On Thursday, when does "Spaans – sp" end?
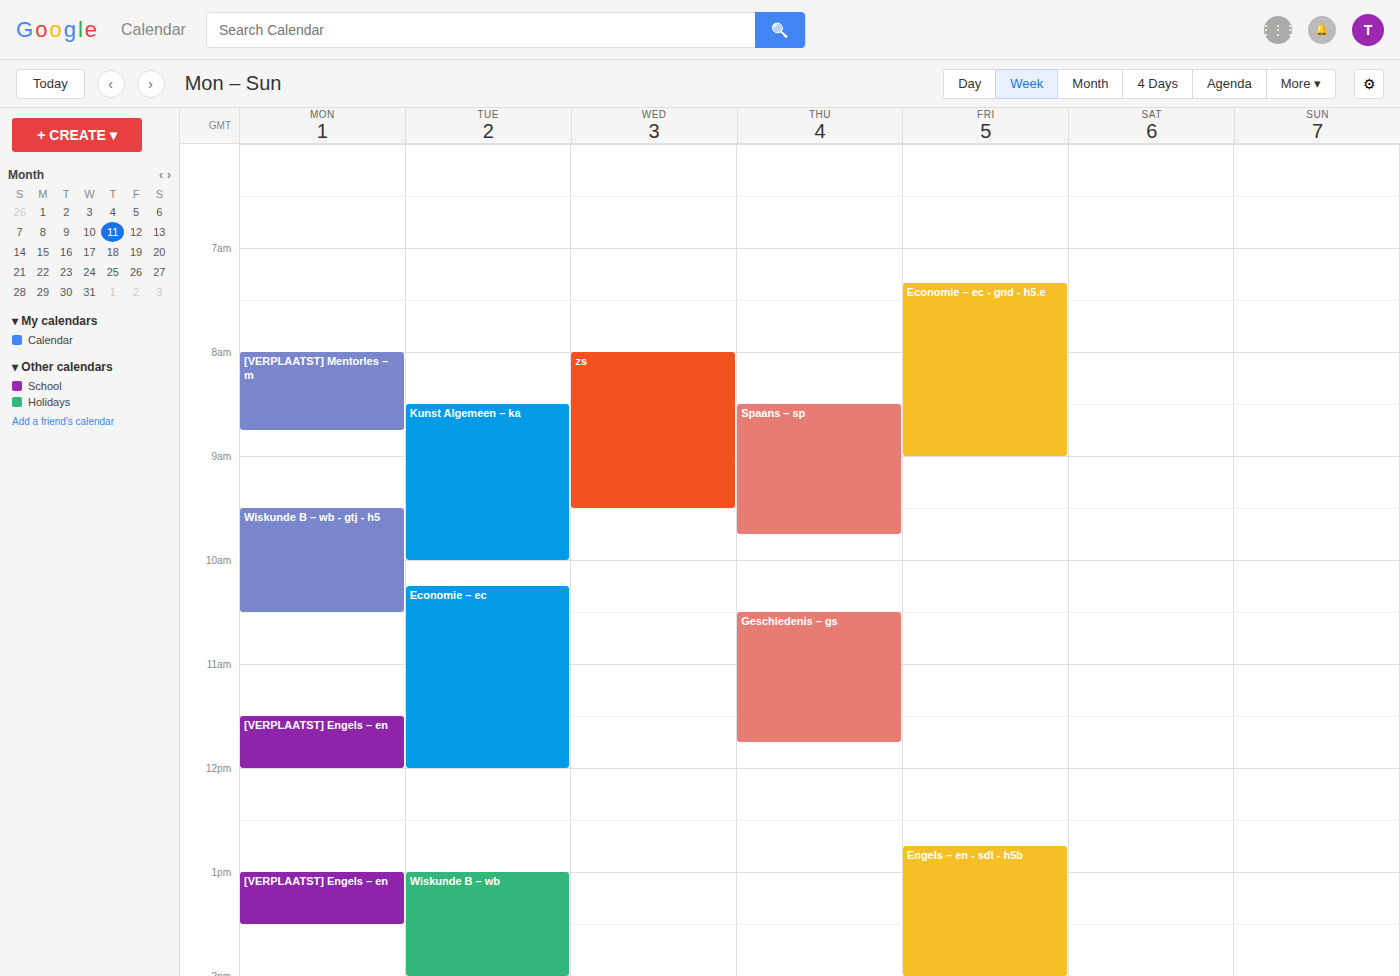
9:45 AM